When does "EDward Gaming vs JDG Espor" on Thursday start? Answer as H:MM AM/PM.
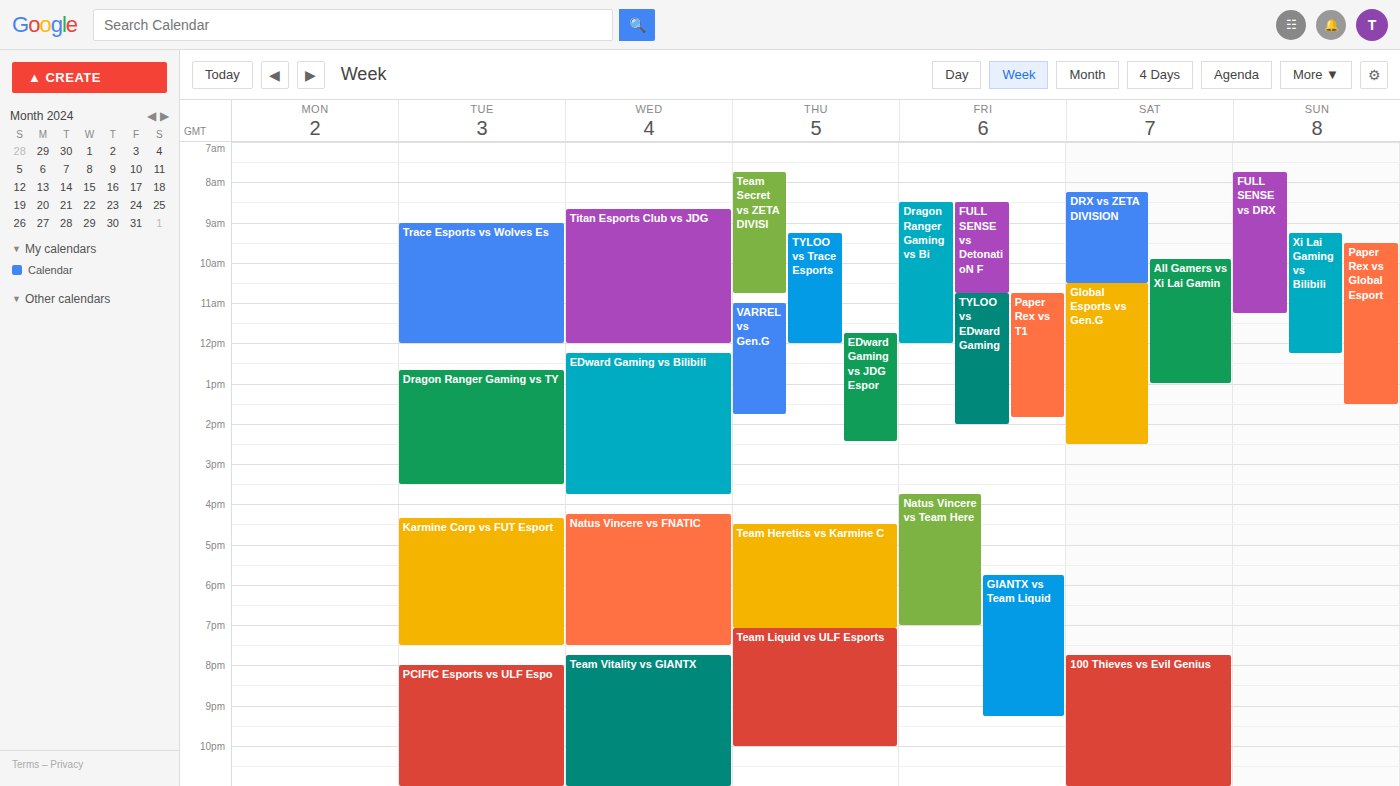
11:45 AM